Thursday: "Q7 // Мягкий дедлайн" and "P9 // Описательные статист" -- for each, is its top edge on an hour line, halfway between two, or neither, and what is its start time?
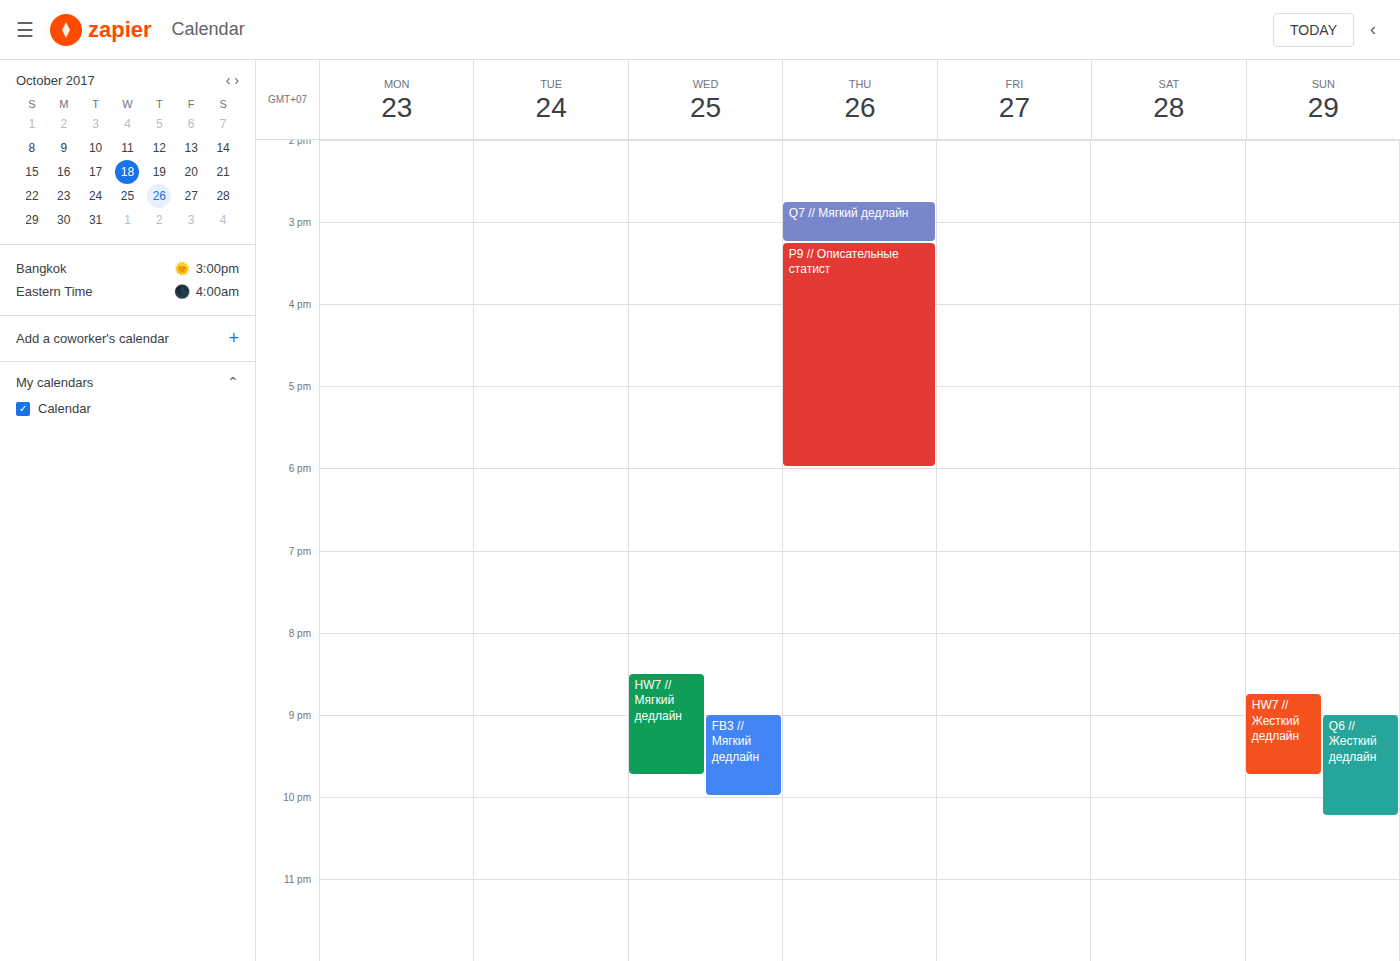
"Q7 // Мягкий дедлайн": 2:45 PM, neither: three quarters of the way from the 2 PM line to the 3 PM line. "P9 // Описательные статист": 3:15 PM, neither: a quarter of the way from the 3 PM line to the 4 PM line.